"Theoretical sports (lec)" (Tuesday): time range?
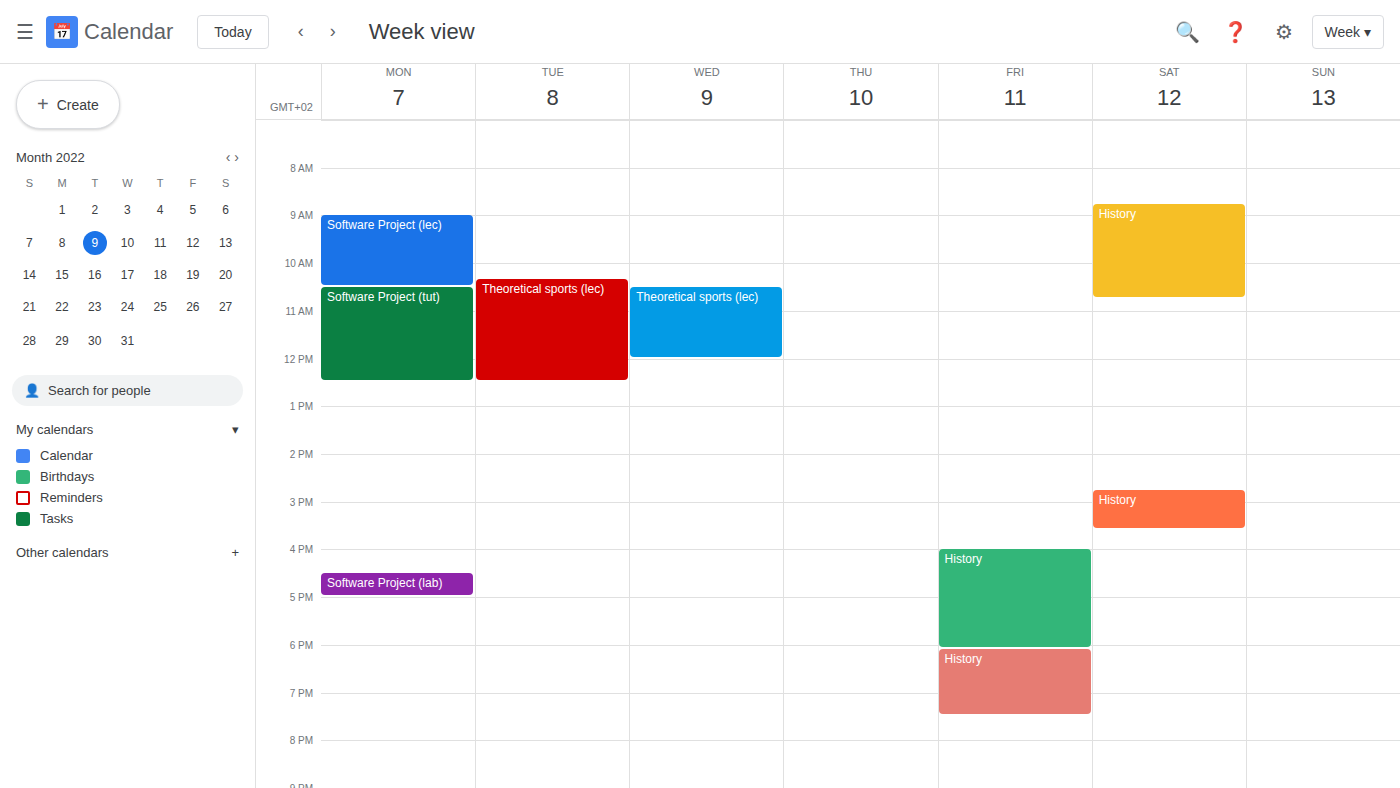
10:20 AM to 12:30 PM